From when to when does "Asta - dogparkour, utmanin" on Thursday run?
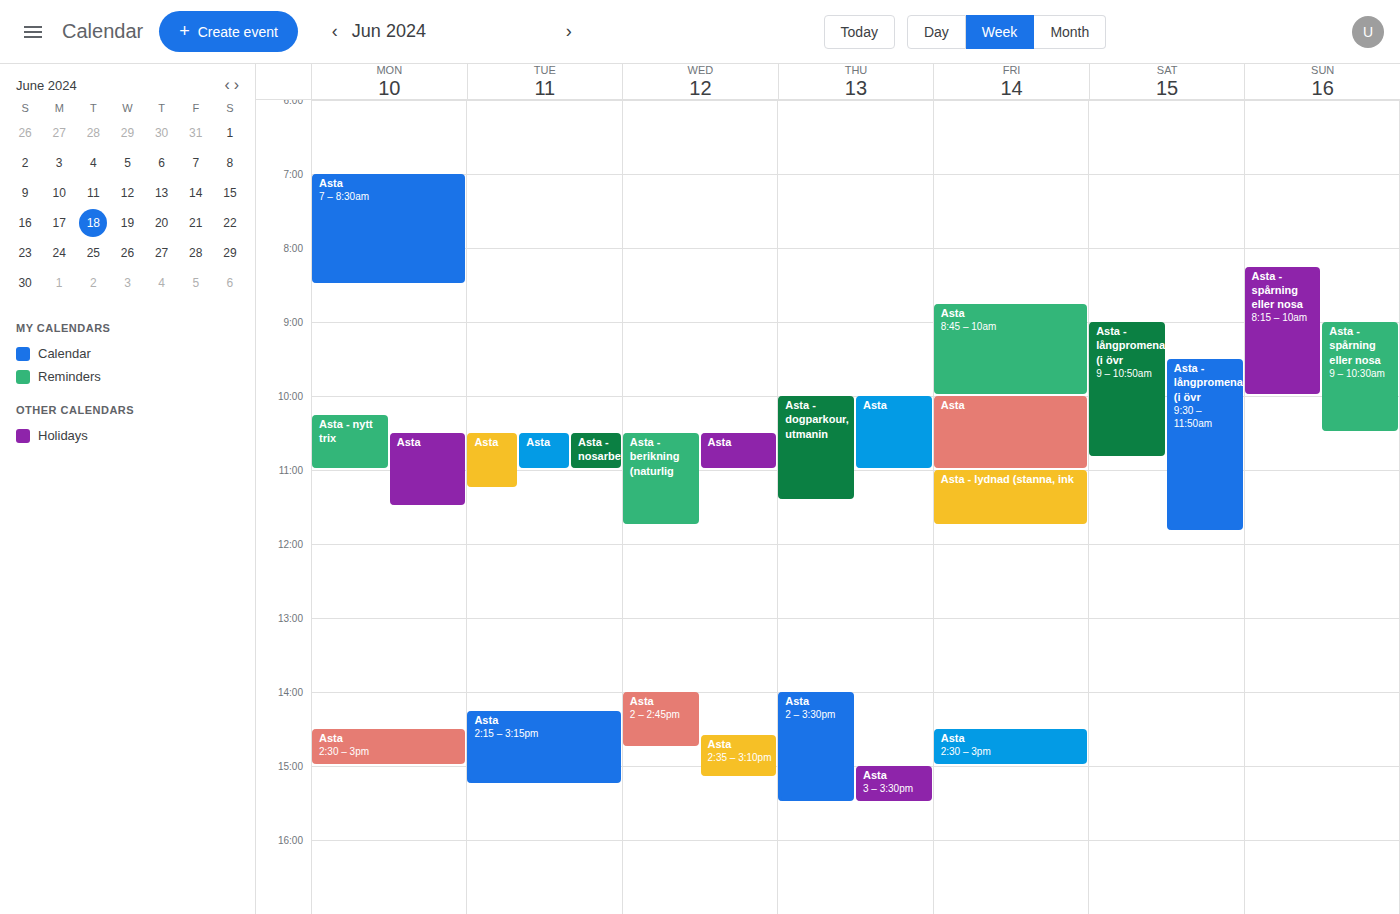
10:00 to 11:25